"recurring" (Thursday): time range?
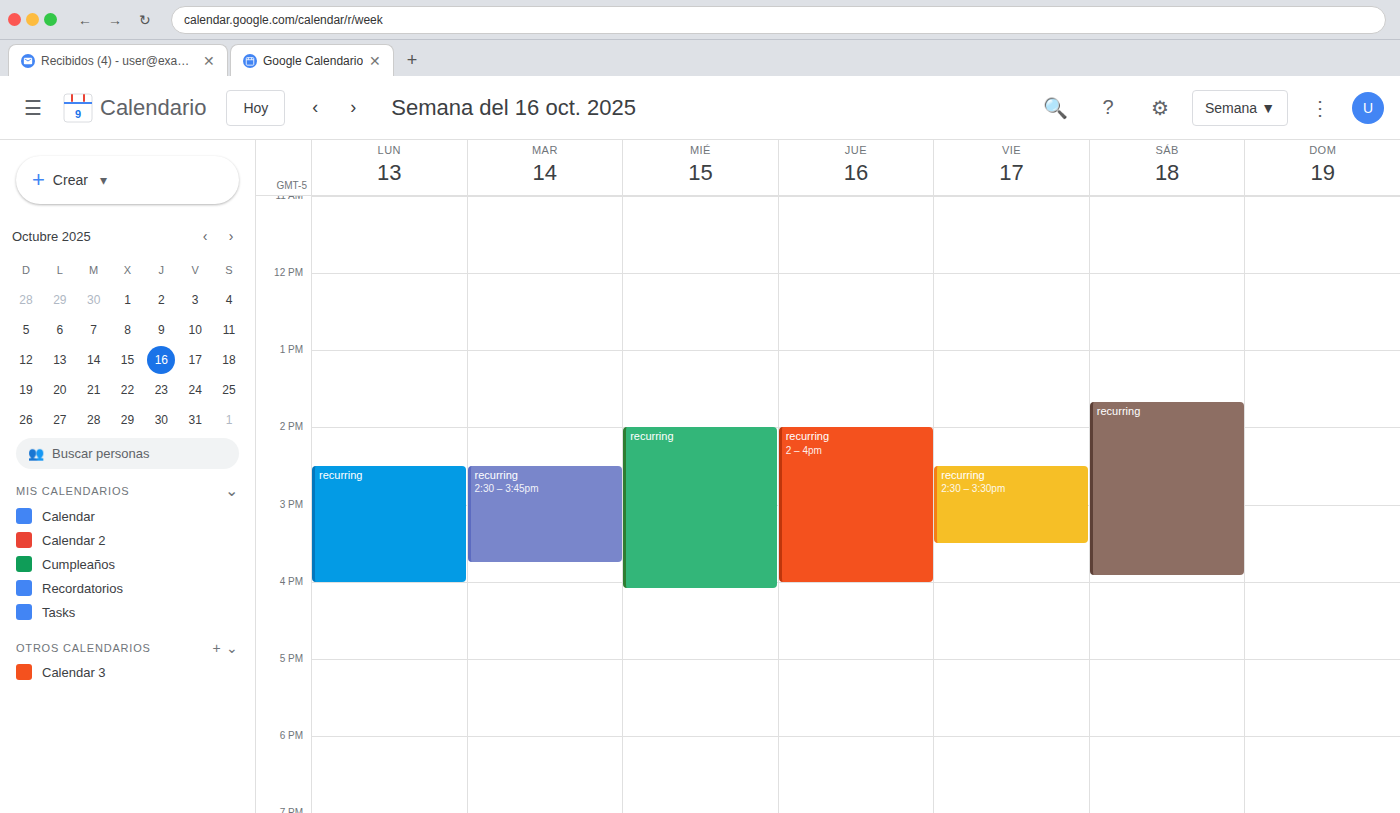
2:00 PM to 4:00 PM